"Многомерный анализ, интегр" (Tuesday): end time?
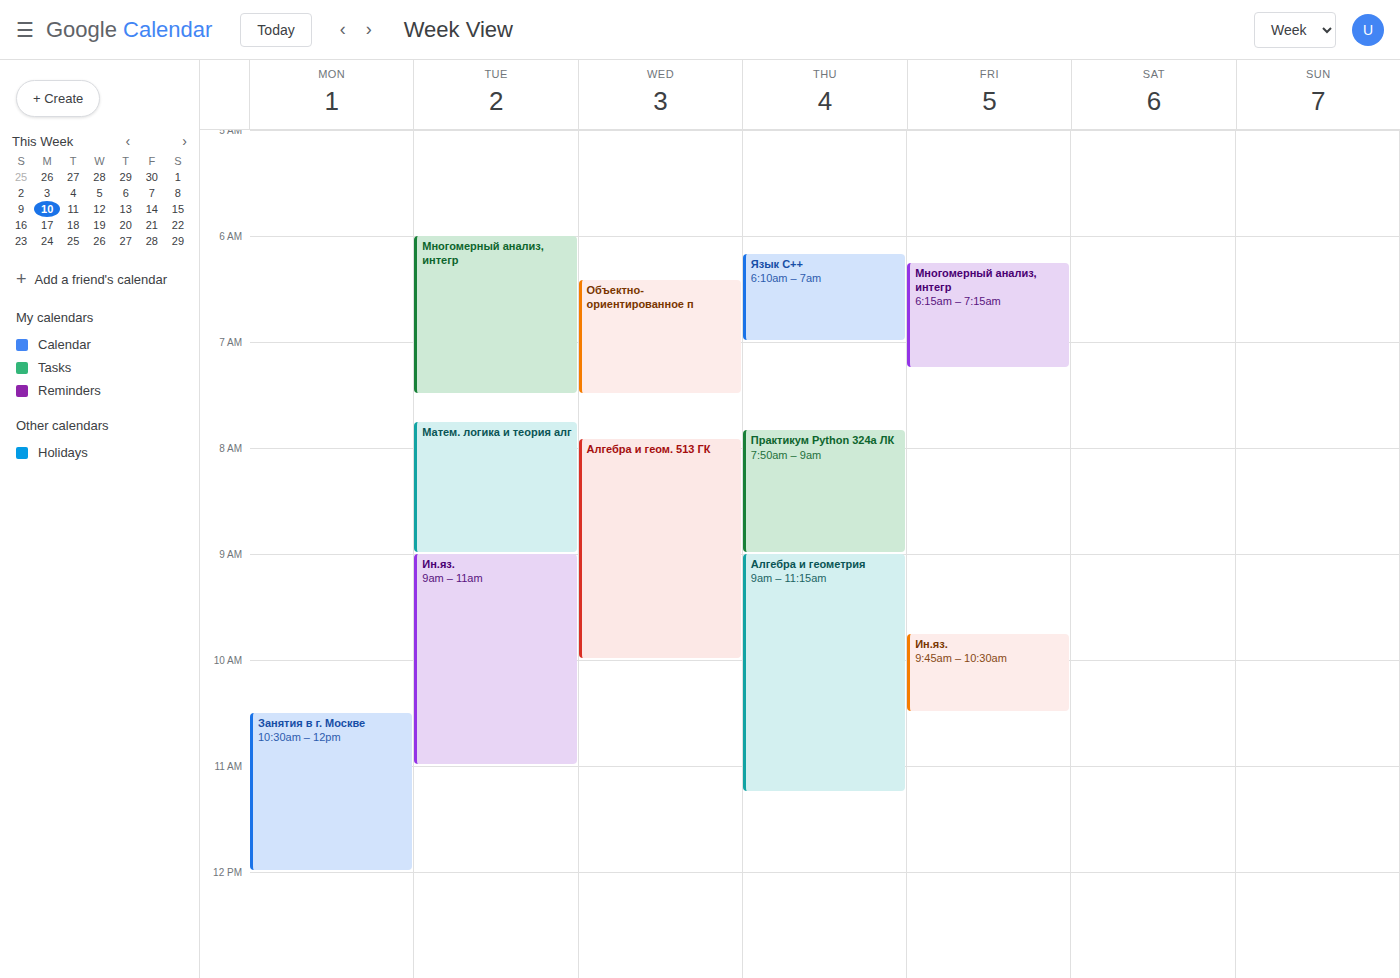
7:30 AM